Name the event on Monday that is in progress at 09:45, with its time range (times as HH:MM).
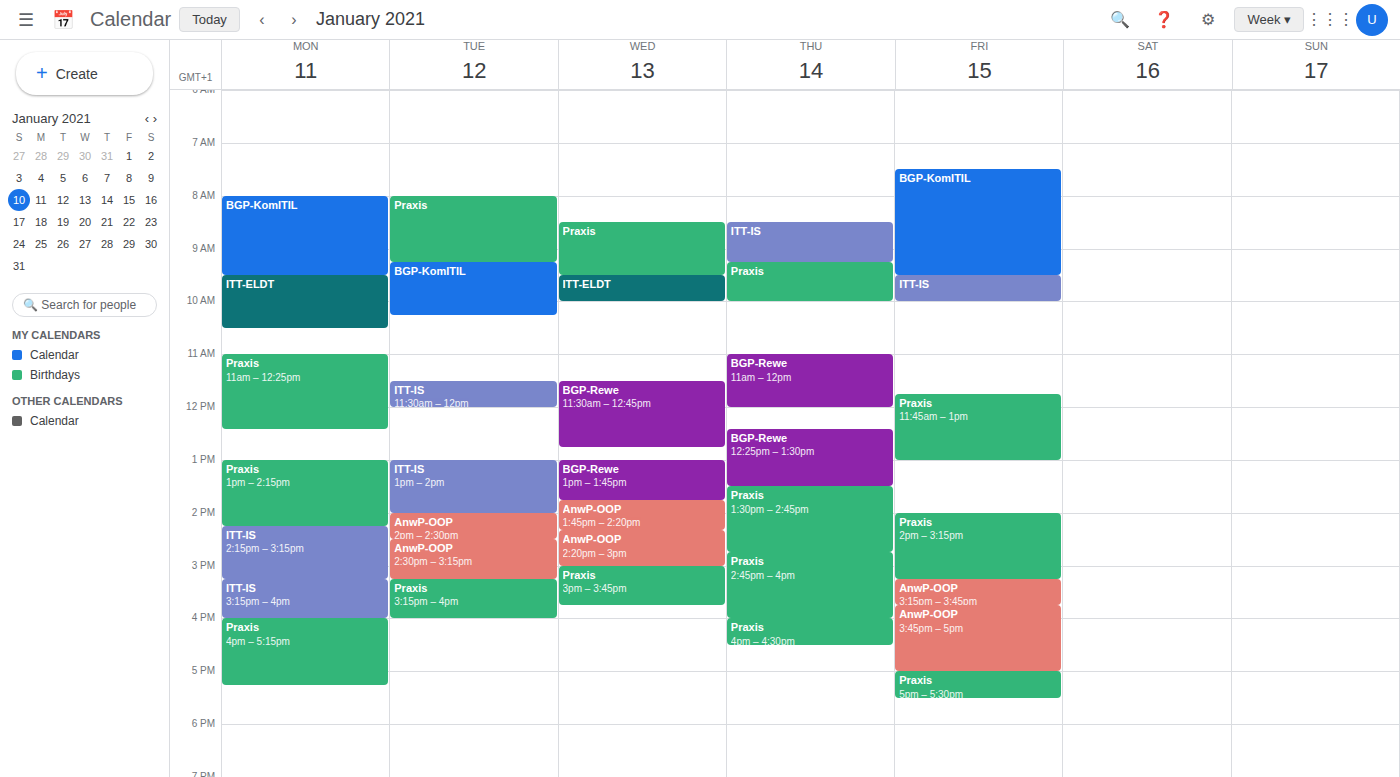
"ITT-ELDT", 09:30 to 10:30